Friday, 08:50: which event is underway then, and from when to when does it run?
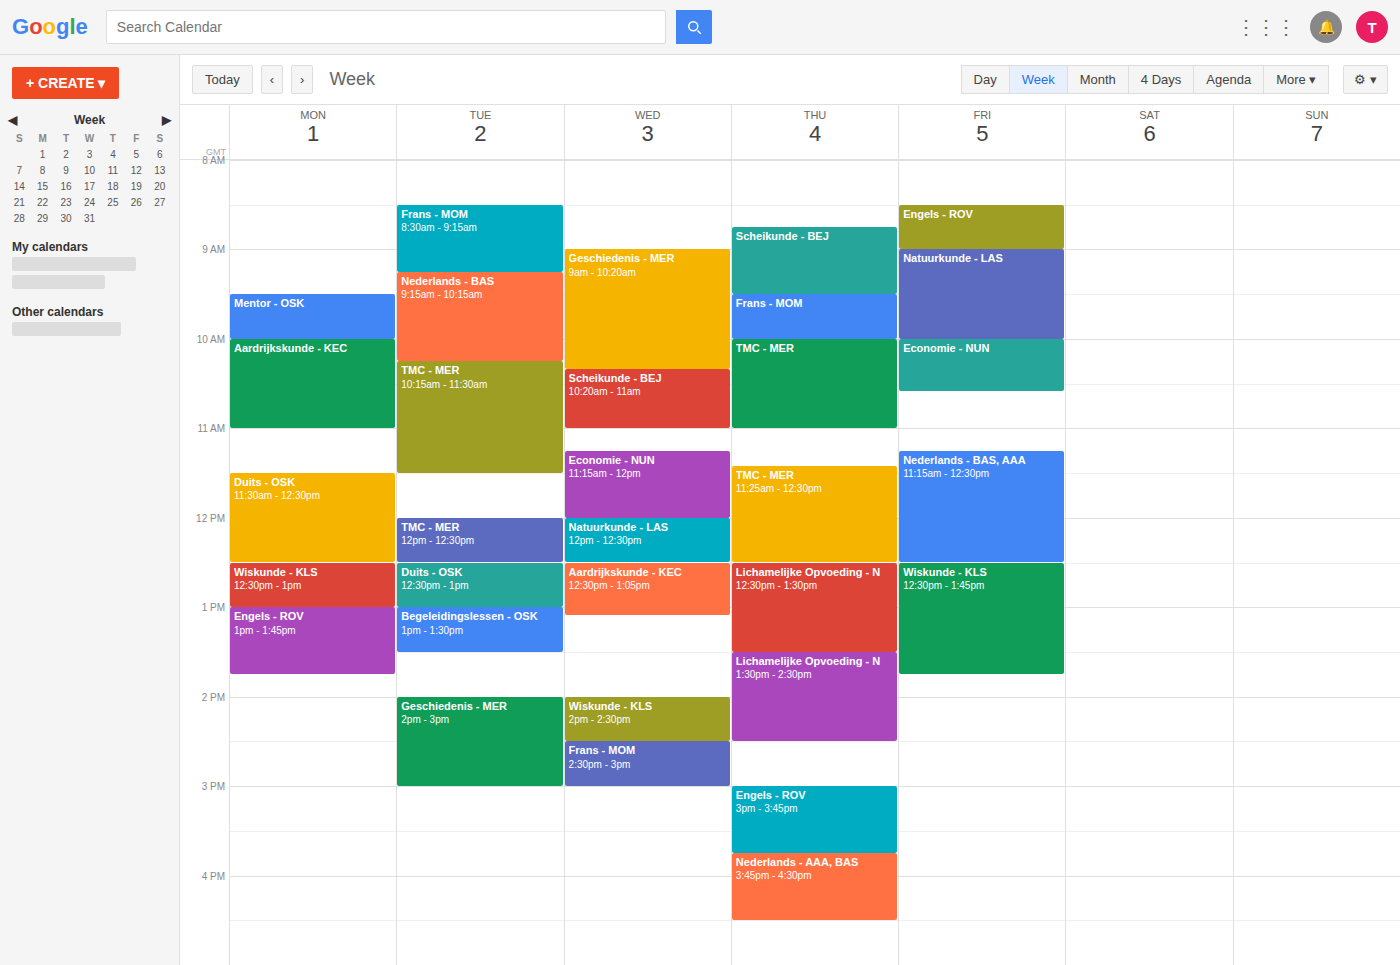
"Engels - ROV", 08:30 to 09:00